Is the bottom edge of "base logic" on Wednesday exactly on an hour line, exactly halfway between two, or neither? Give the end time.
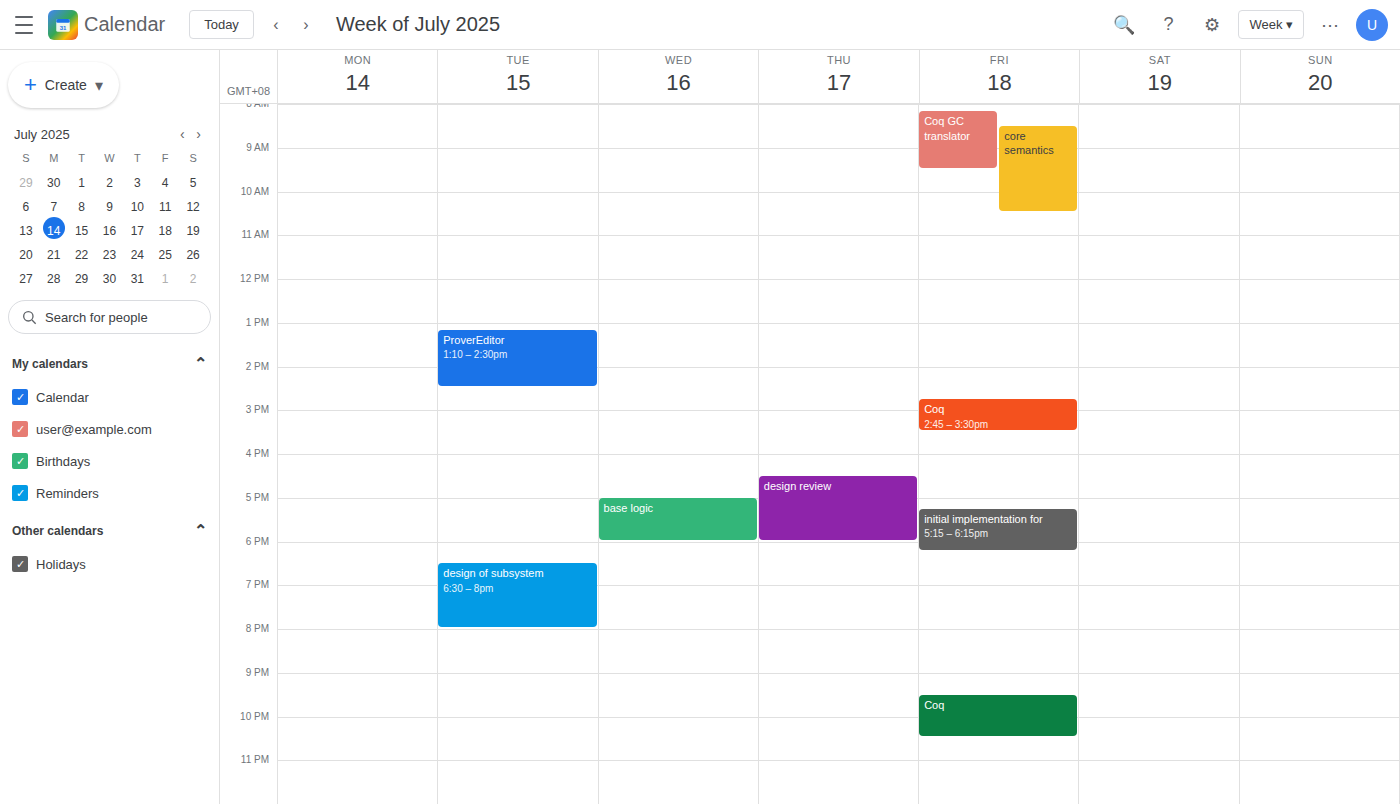
18:00 -- exactly on the 18:00 line.